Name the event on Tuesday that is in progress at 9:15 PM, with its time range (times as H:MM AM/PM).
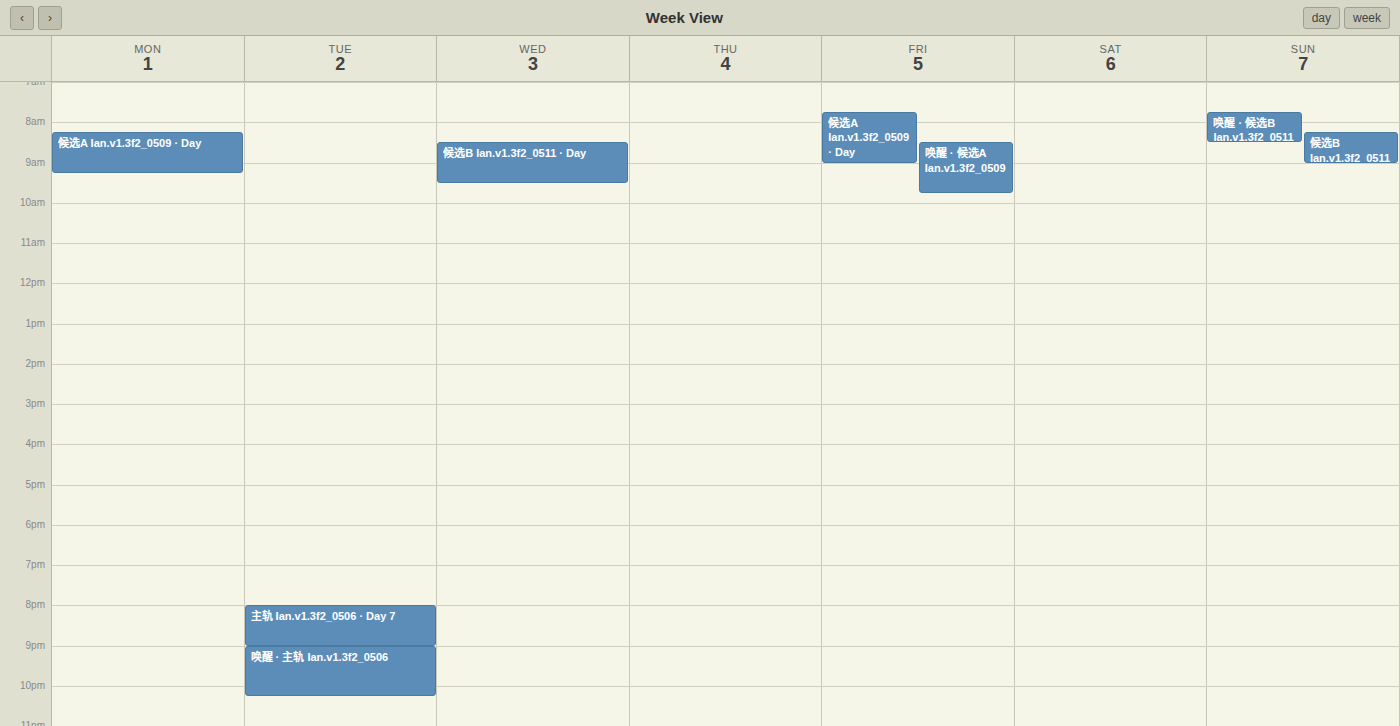
"唤醒 · 主轨 Ian.v1.3f2_0506", 9:00 PM to 10:15 PM